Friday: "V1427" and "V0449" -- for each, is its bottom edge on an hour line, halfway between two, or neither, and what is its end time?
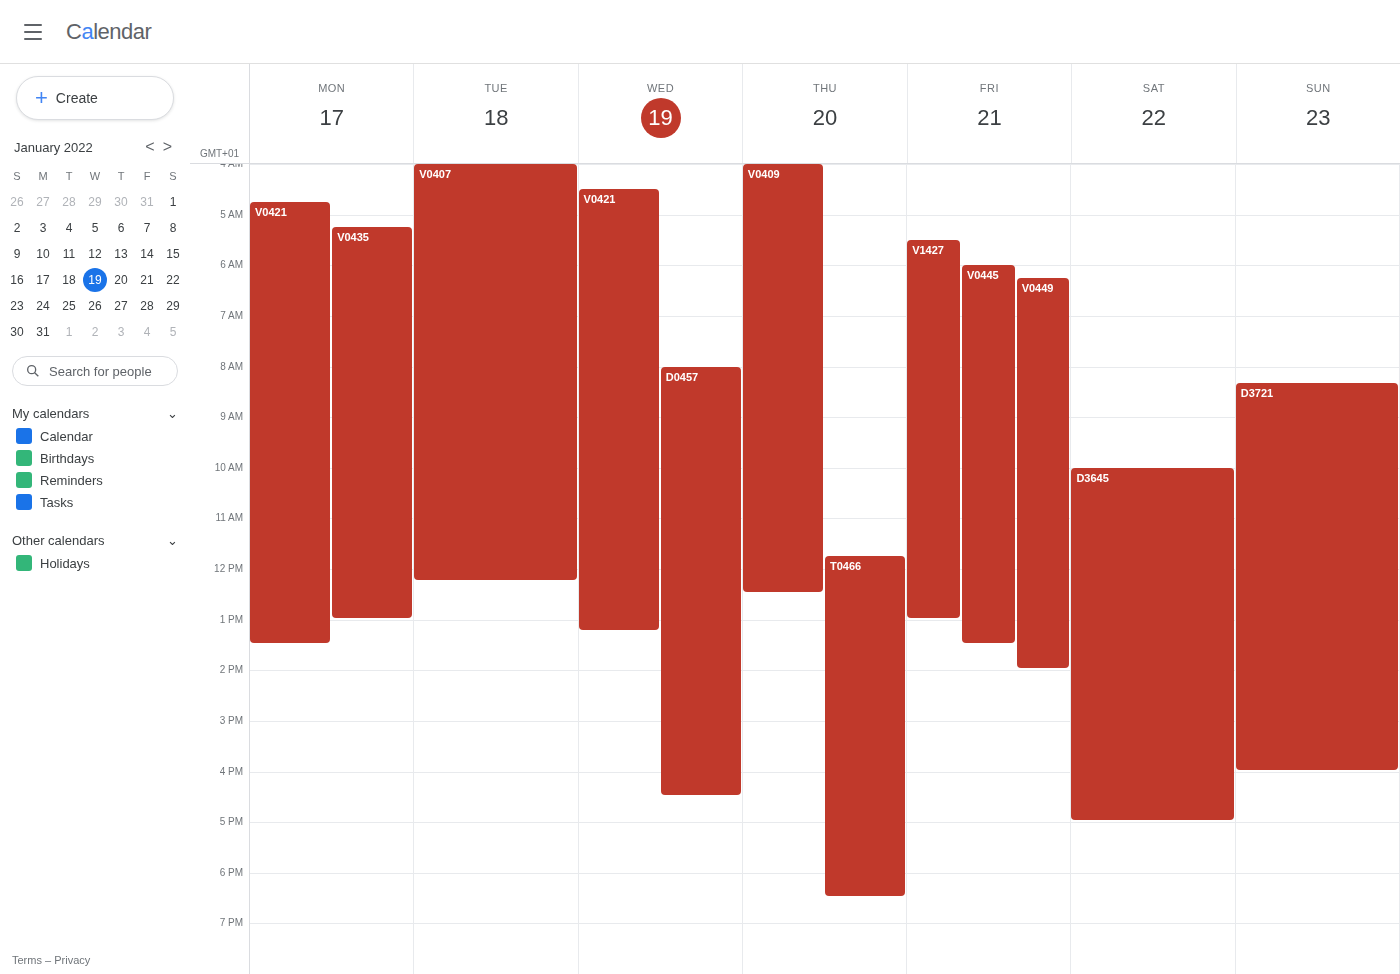
"V1427": 13:00, exactly on the 13:00 line. "V0449": 14:00, exactly on the 14:00 line.